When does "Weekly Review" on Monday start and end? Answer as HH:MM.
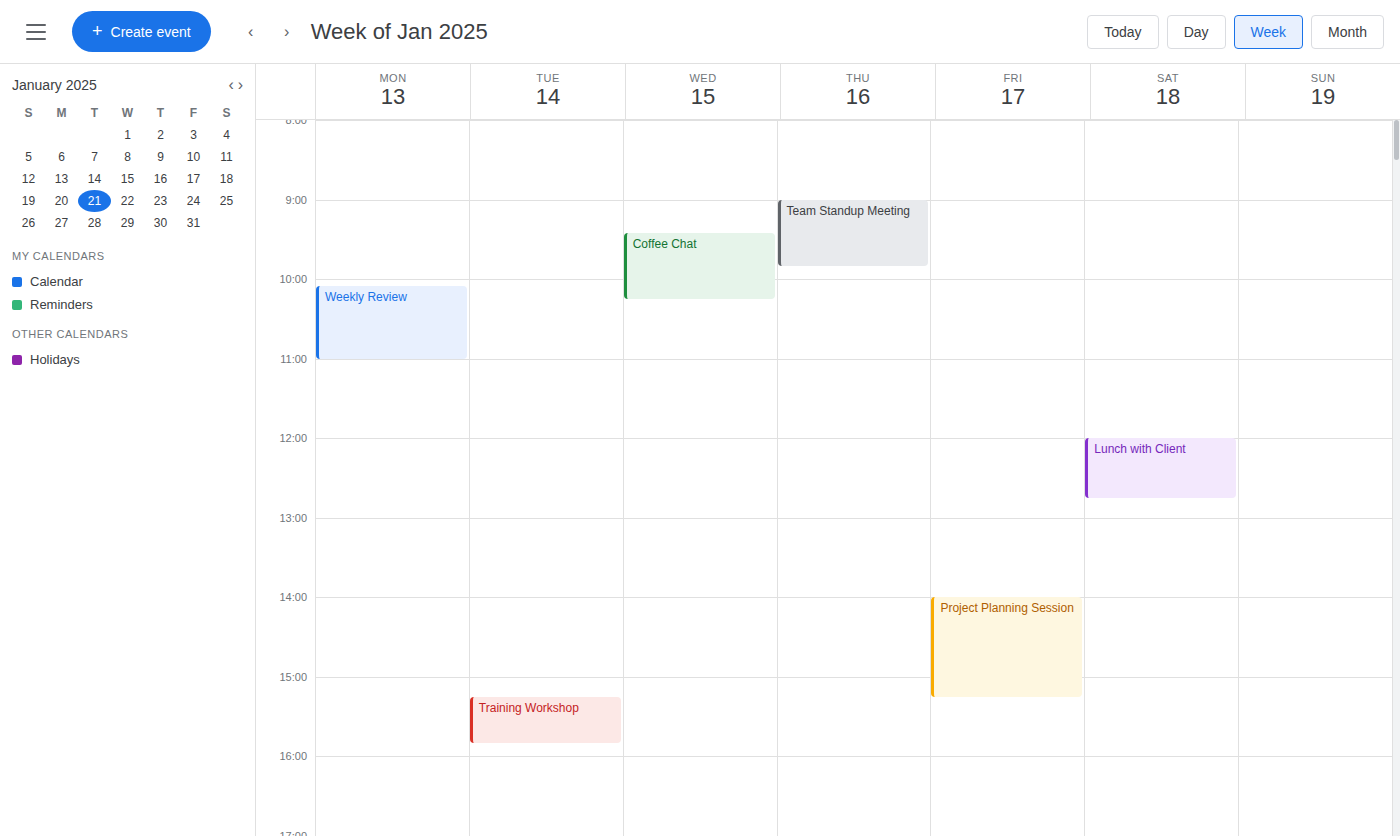
10:05 to 11:00